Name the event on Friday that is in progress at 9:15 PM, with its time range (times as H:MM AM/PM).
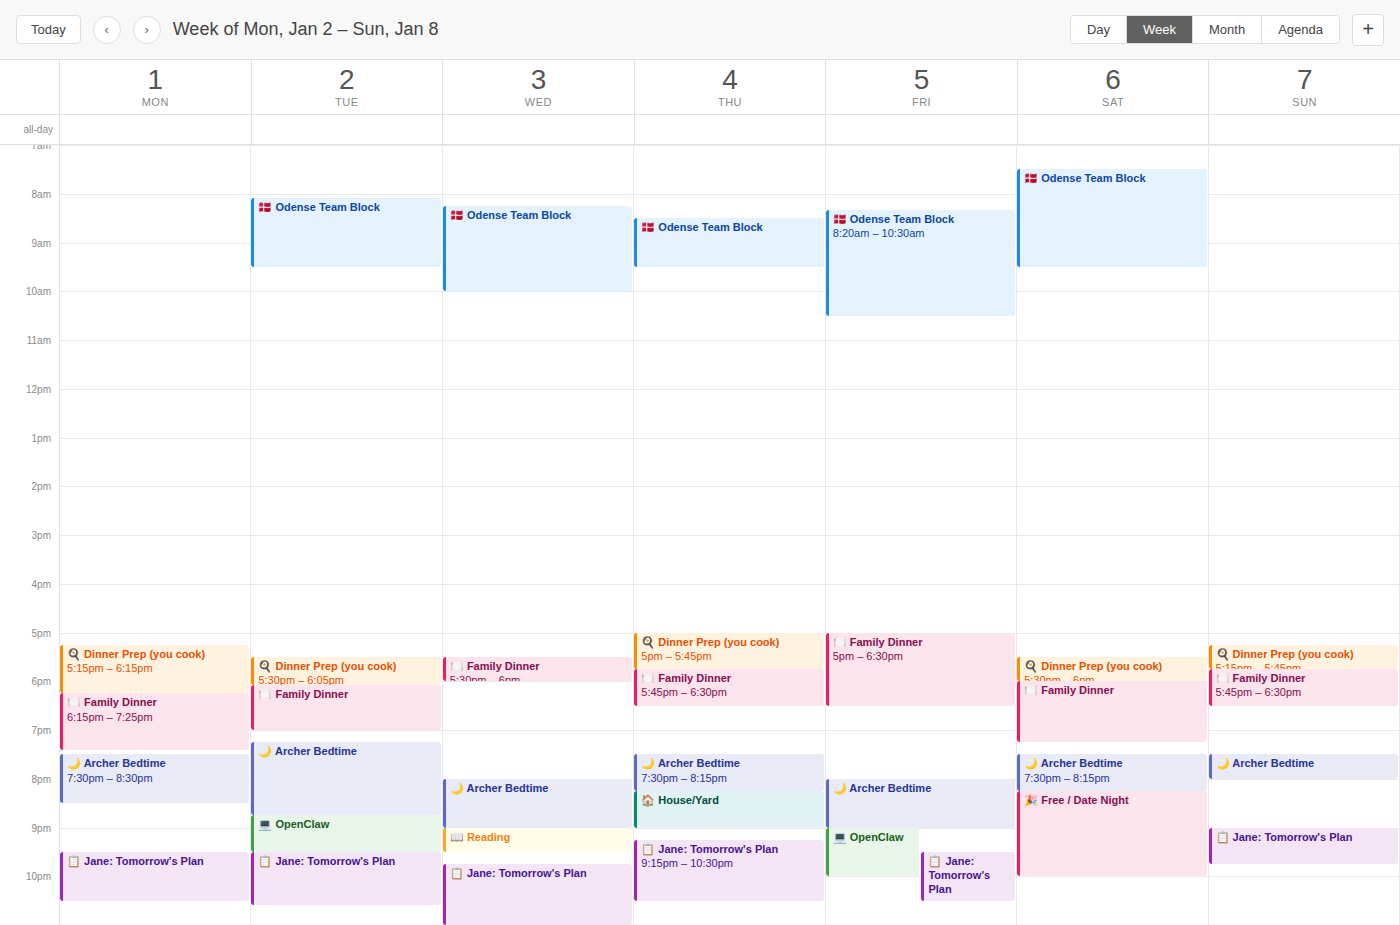
"💻 OpenClaw", 9:00 PM to 10:00 PM